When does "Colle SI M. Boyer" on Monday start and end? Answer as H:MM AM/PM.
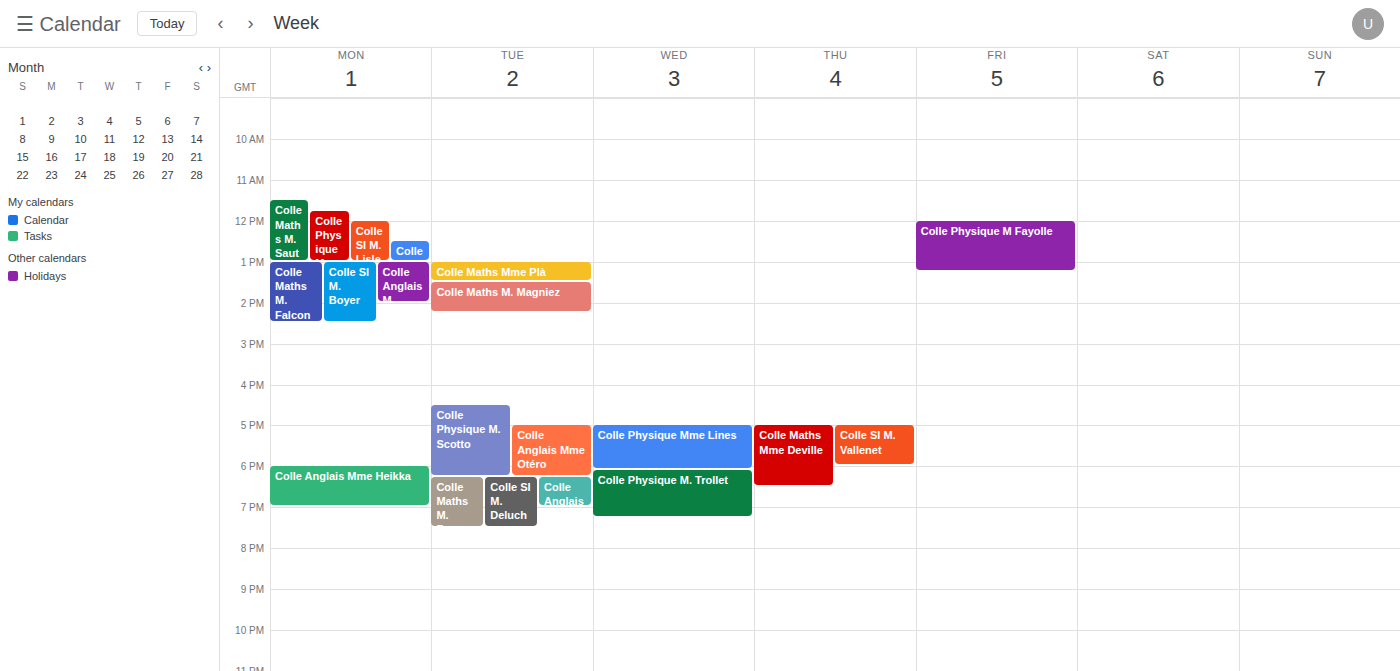
1:00 PM to 2:30 PM